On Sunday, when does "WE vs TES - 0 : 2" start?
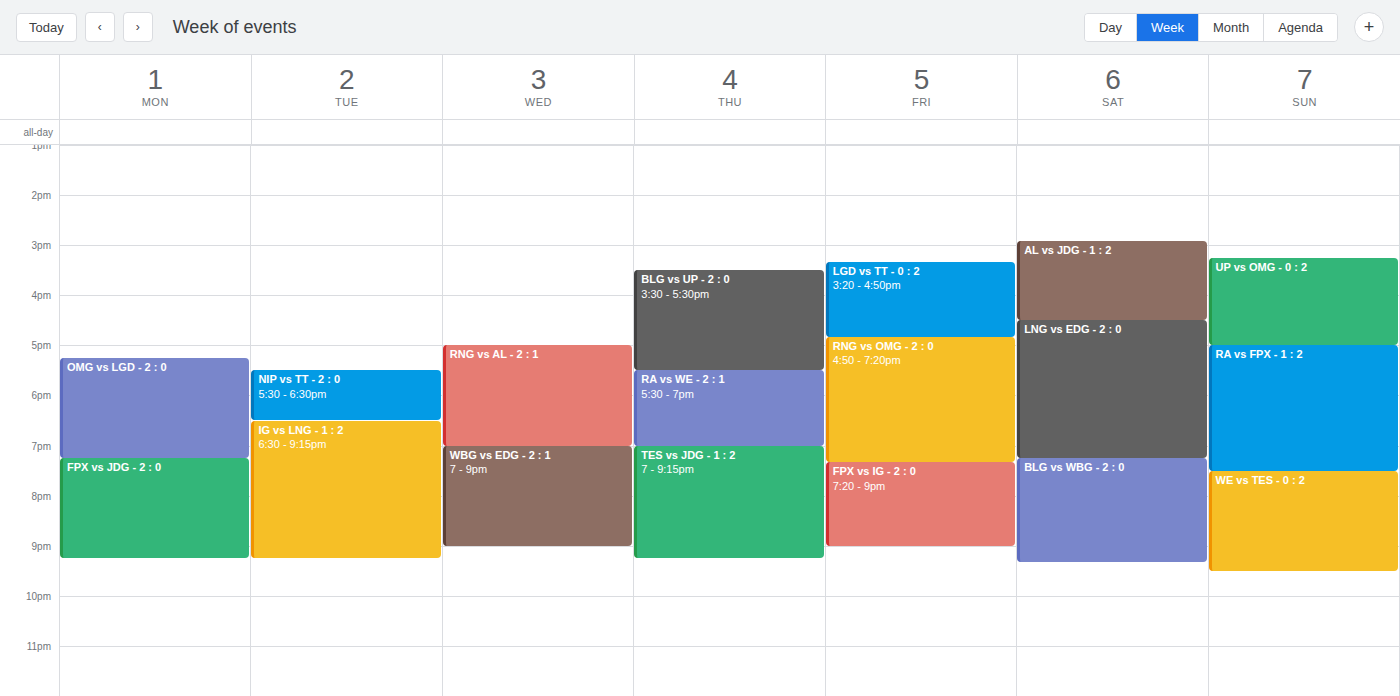
7:30 PM